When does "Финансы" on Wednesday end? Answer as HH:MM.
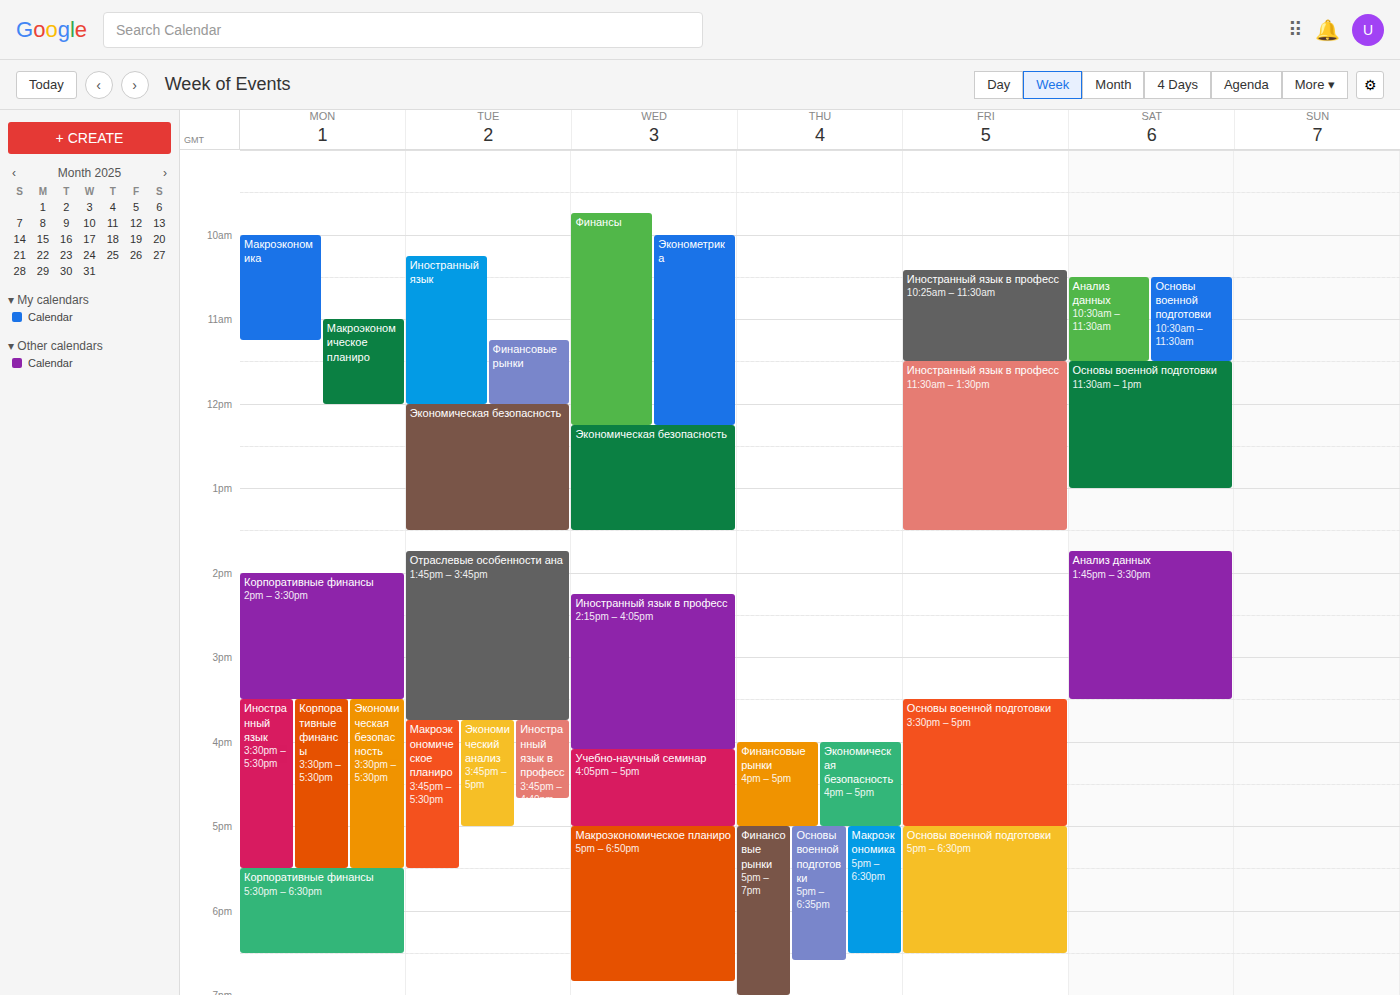
12:15